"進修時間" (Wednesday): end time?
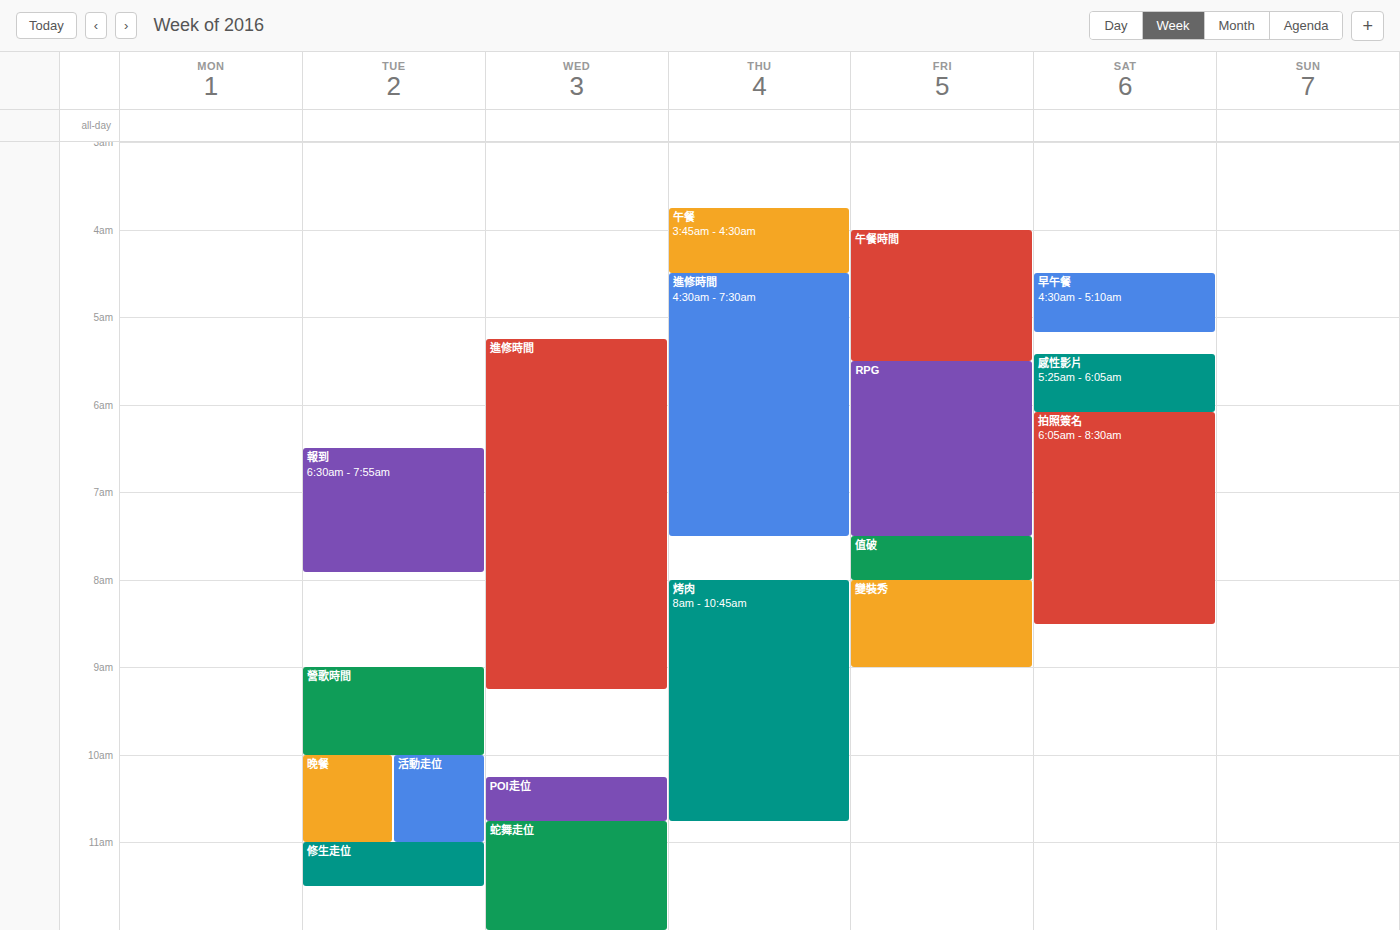
9:15 AM